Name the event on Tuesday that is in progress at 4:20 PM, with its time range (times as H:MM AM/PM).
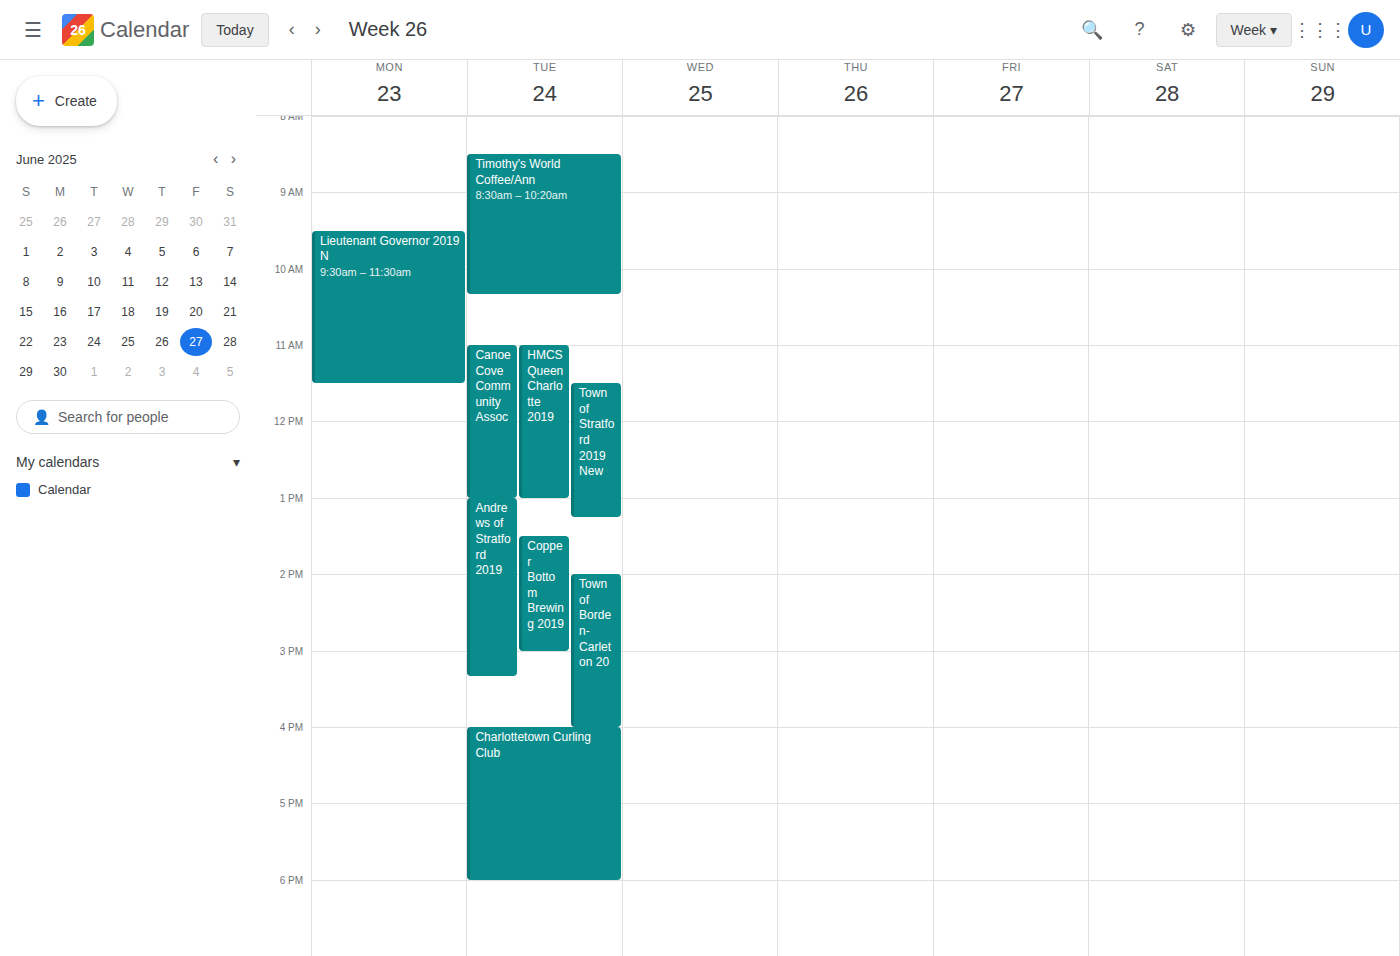
"Charlottetown Curling Club", 4:00 PM to 6:00 PM